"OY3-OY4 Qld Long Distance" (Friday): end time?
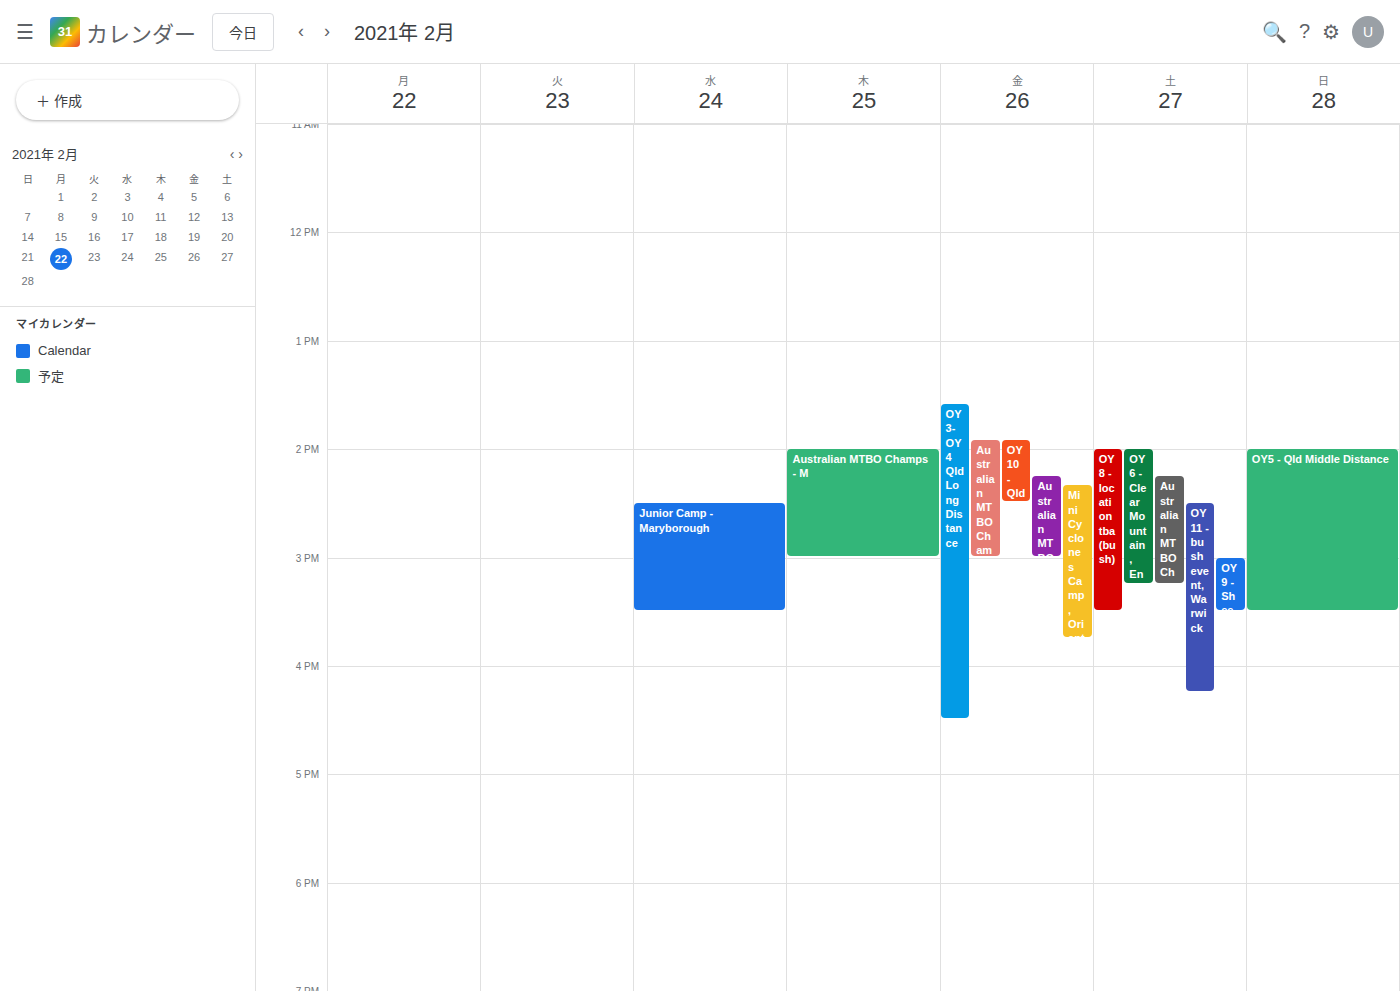
4:30 PM